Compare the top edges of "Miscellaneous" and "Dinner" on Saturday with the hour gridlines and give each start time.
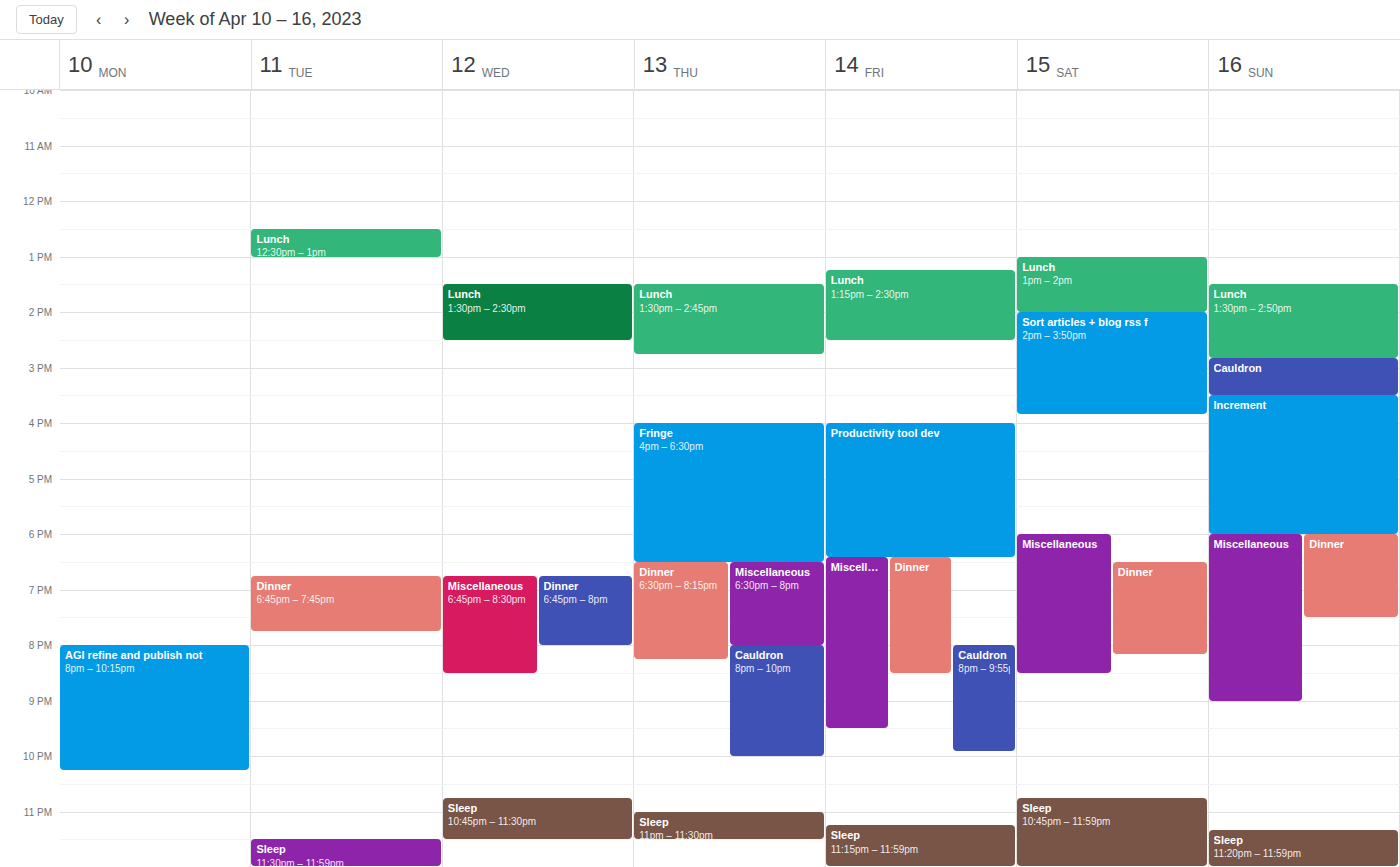
"Miscellaneous": 6:00 PM, exactly on the 6 PM line. "Dinner": 6:30 PM, halfway between the 6 PM and 7 PM lines.